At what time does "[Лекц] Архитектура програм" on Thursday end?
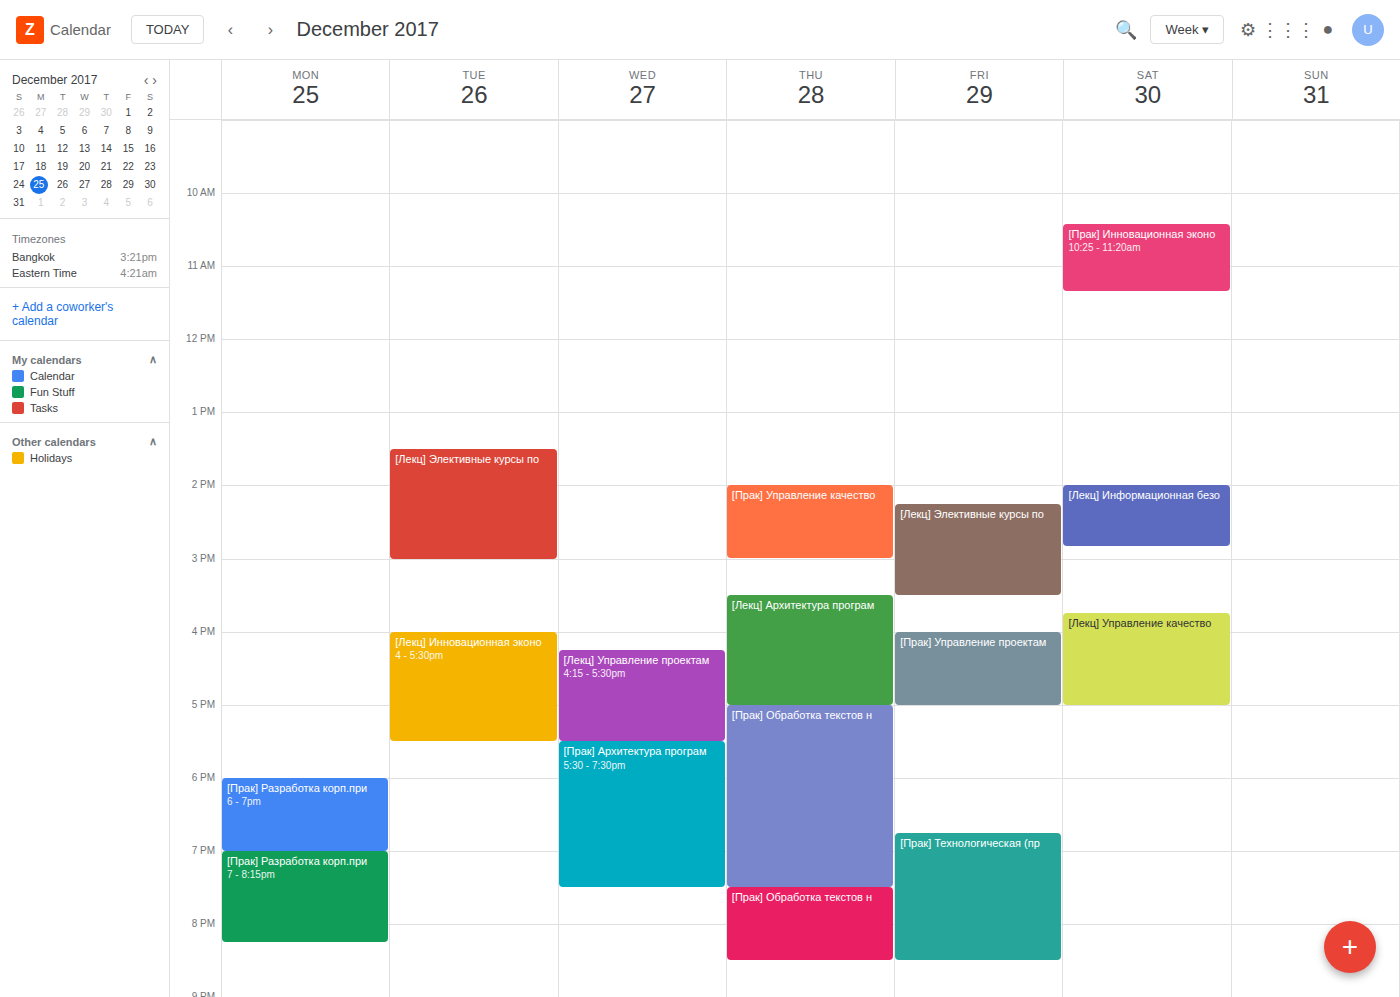
17:00